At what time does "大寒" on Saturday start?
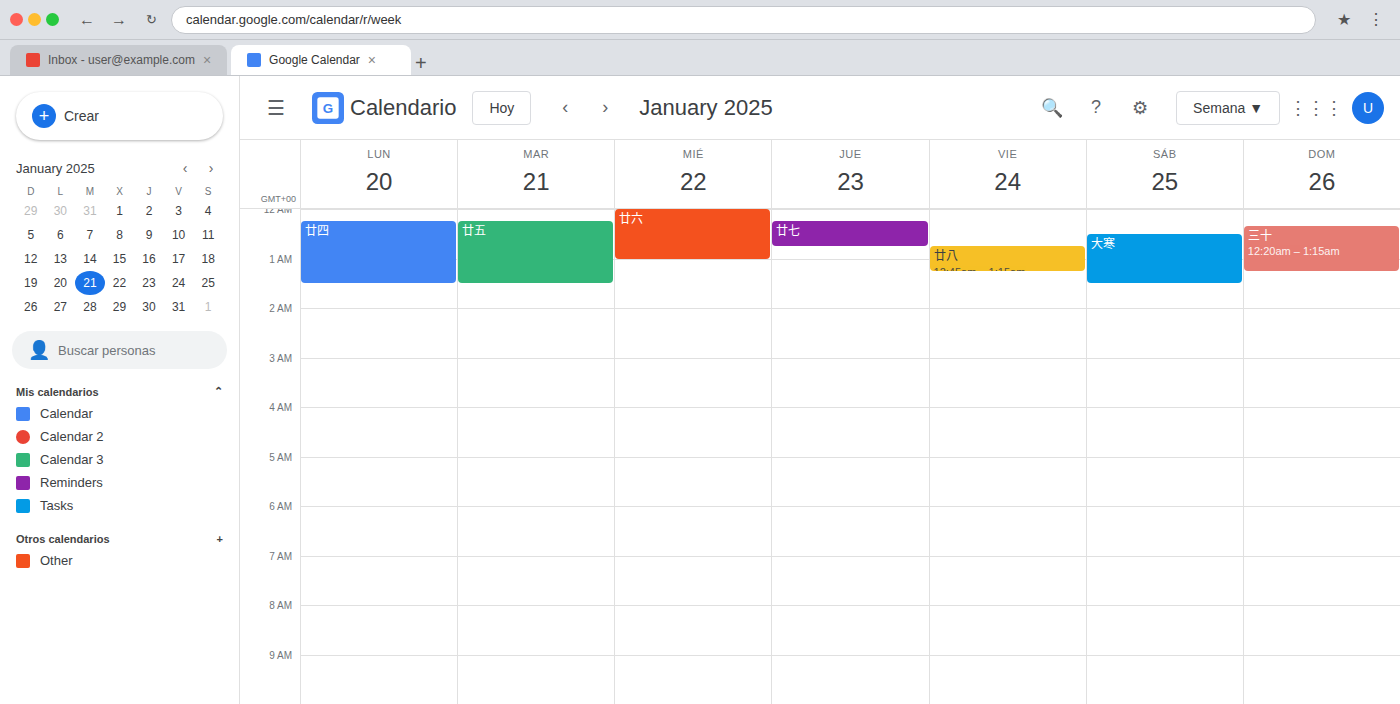
00:30